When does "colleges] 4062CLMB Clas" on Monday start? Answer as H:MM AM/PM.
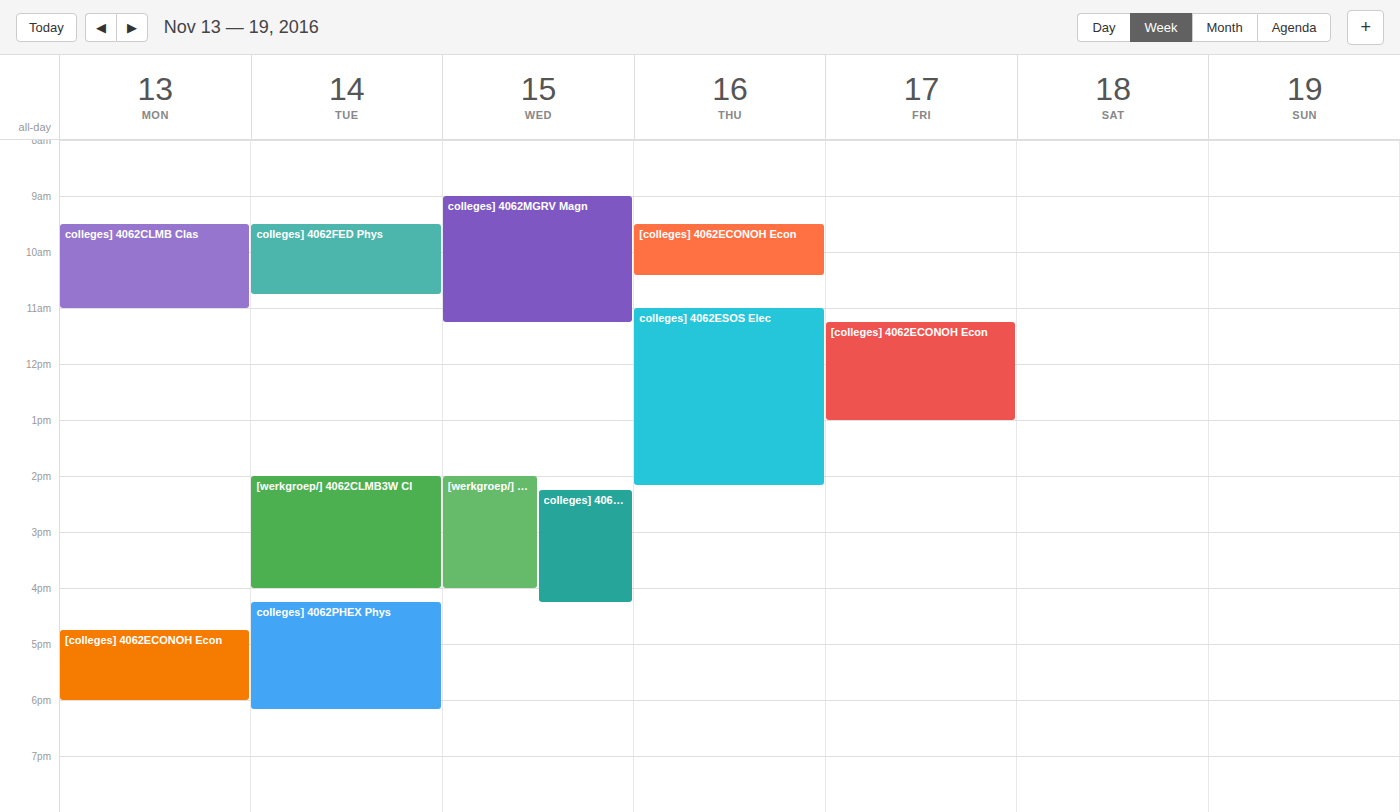
9:30 AM